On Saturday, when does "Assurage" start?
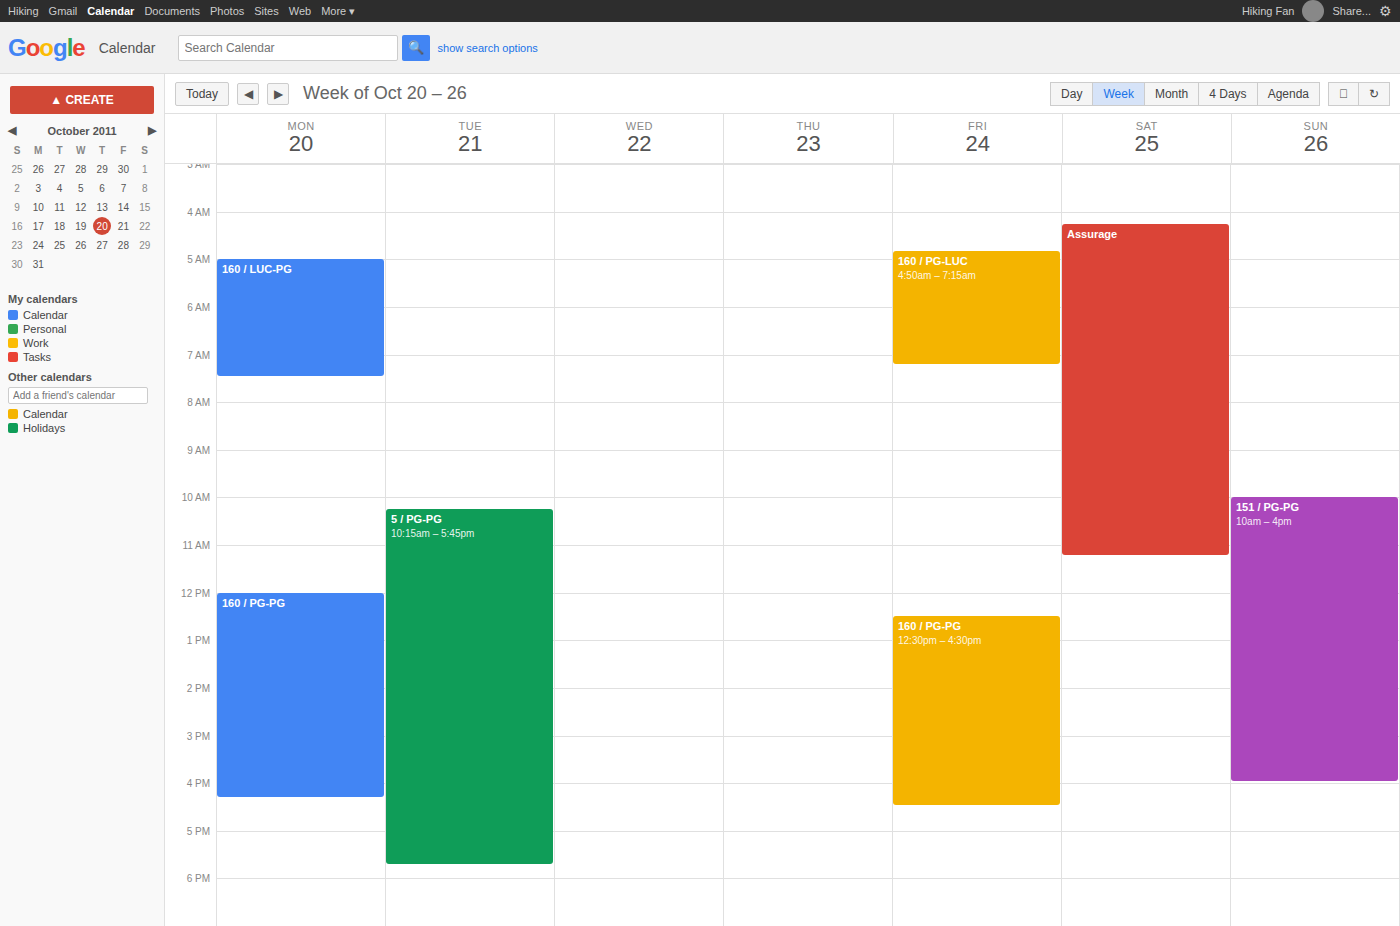
4:15 AM